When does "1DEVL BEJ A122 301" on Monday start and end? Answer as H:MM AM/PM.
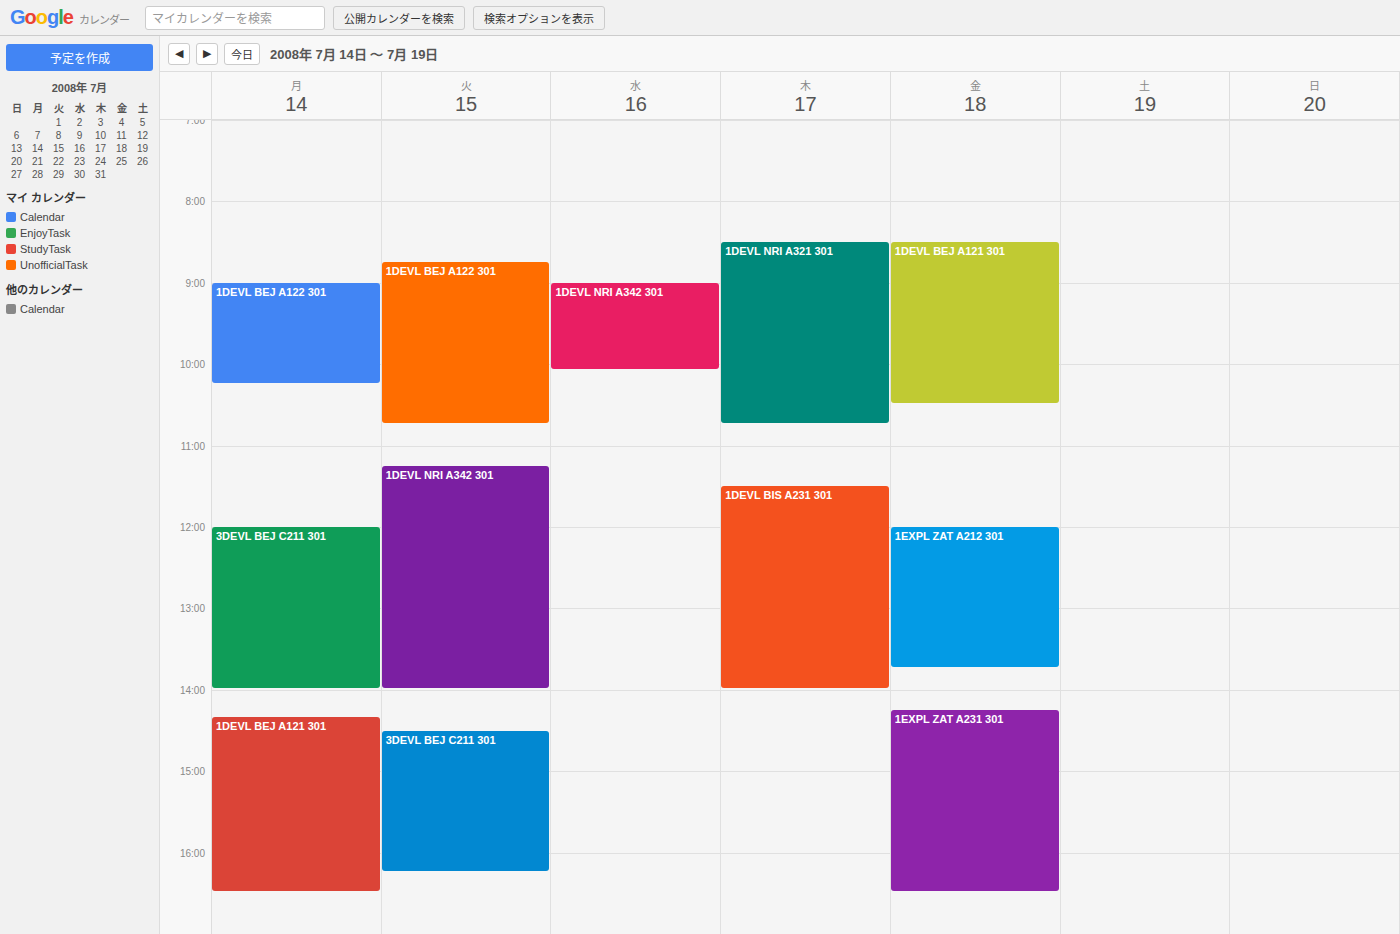
9:00 AM to 10:15 AM